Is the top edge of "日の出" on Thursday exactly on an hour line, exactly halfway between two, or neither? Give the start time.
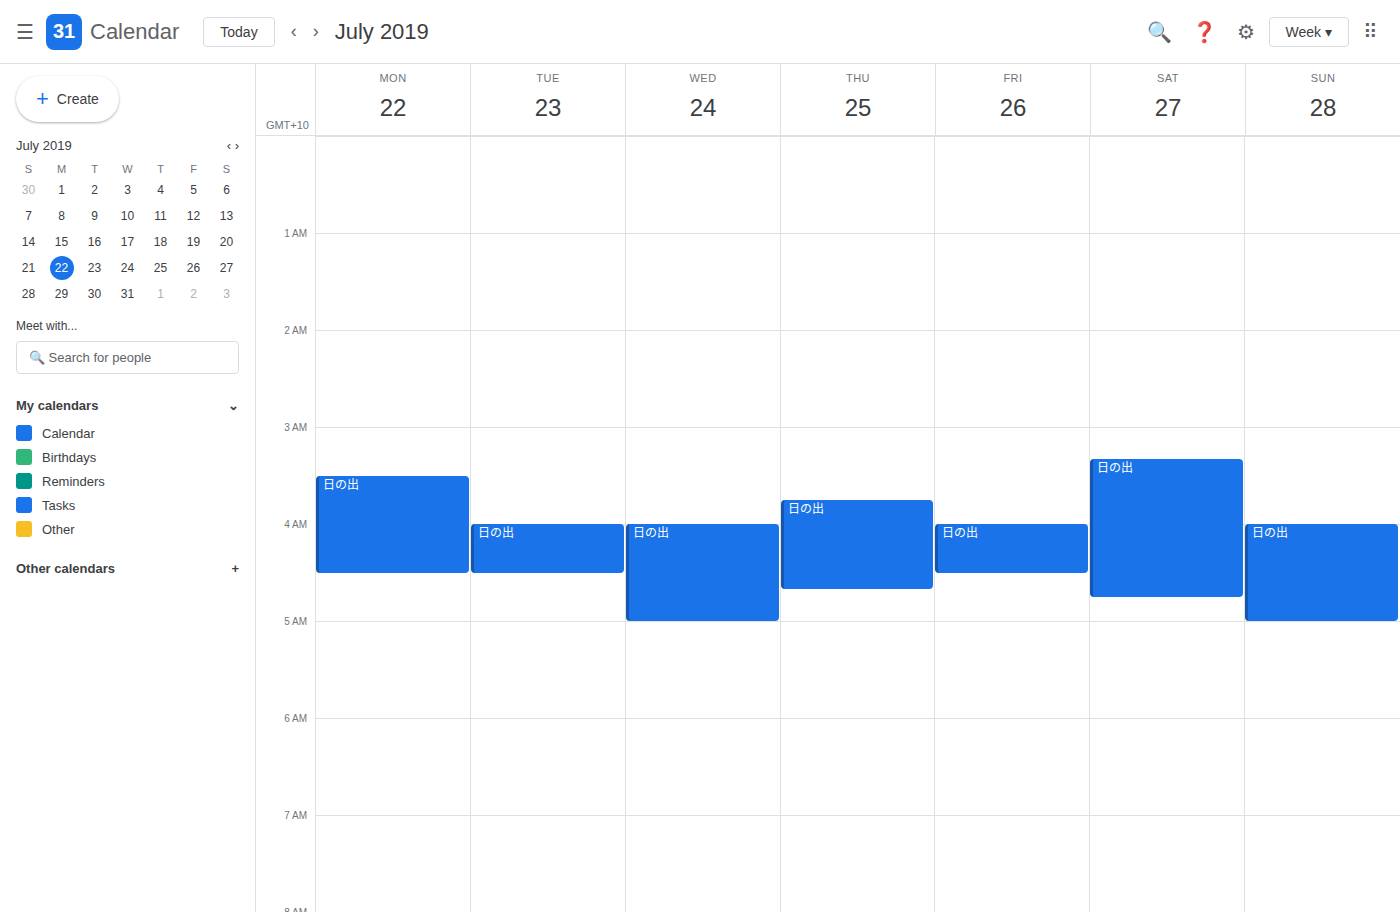
3:45 AM -- neither: three quarters of the way from the 3 AM line to the 4 AM line.